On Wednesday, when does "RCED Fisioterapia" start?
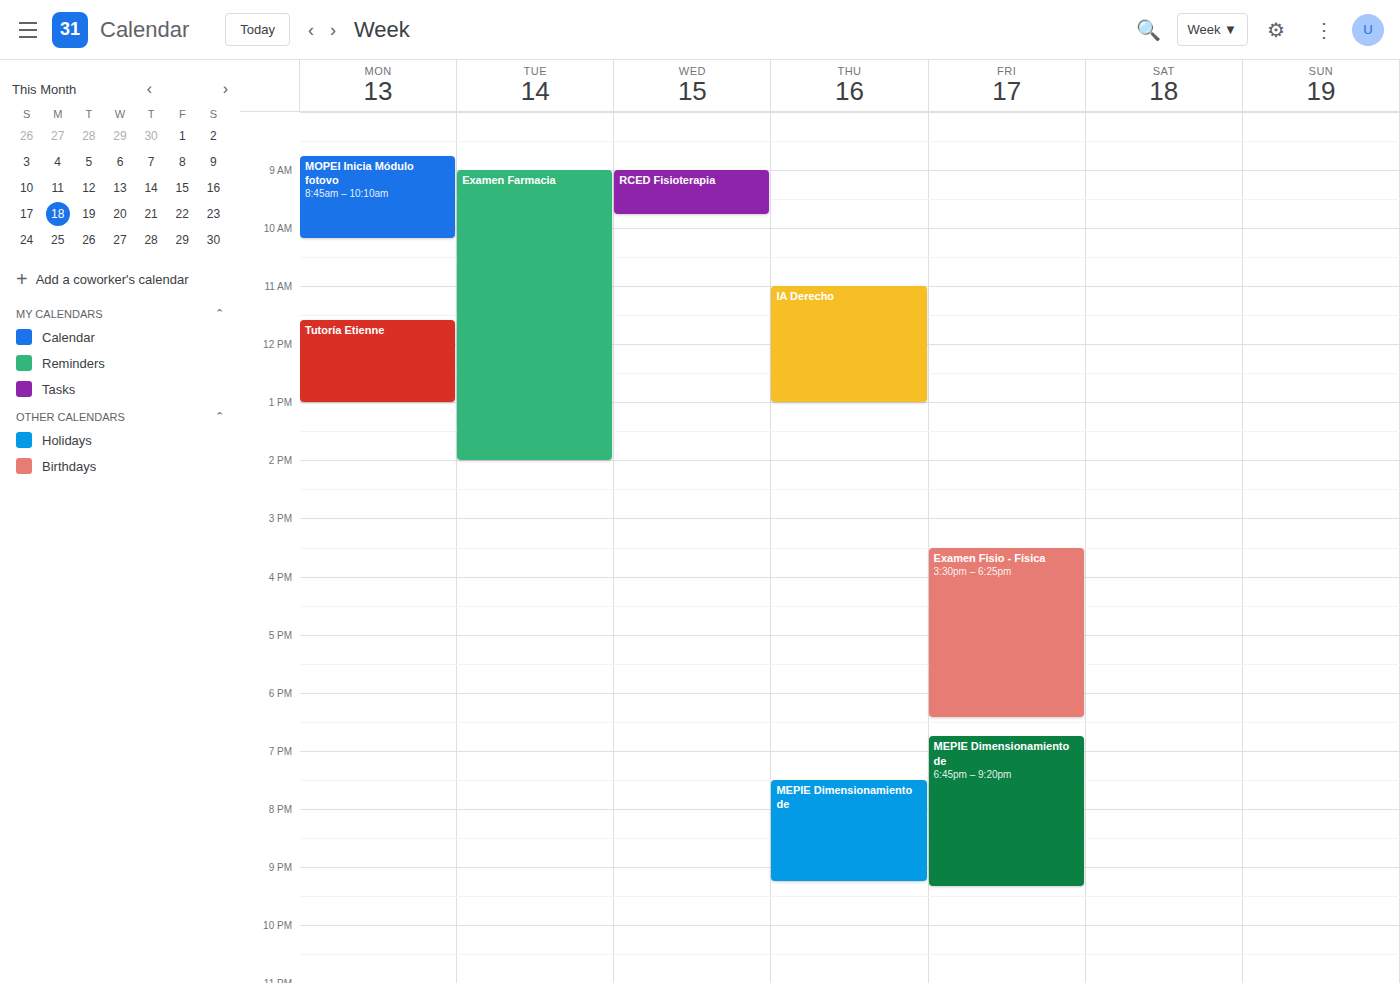
9:00 AM